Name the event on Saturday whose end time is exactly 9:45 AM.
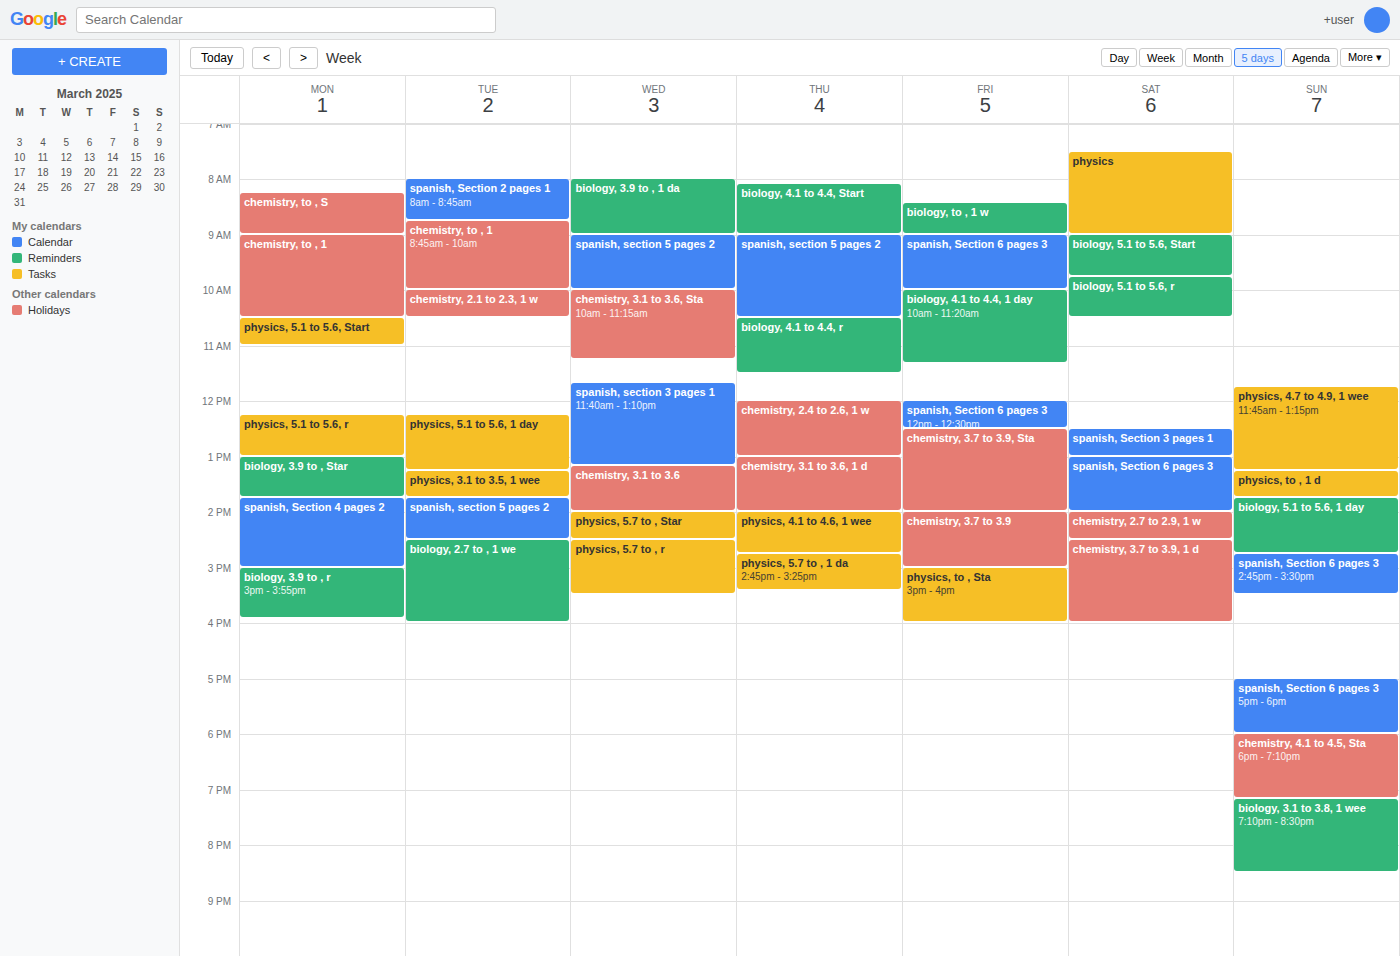
"biology, 5.1 to 5.6, Start"